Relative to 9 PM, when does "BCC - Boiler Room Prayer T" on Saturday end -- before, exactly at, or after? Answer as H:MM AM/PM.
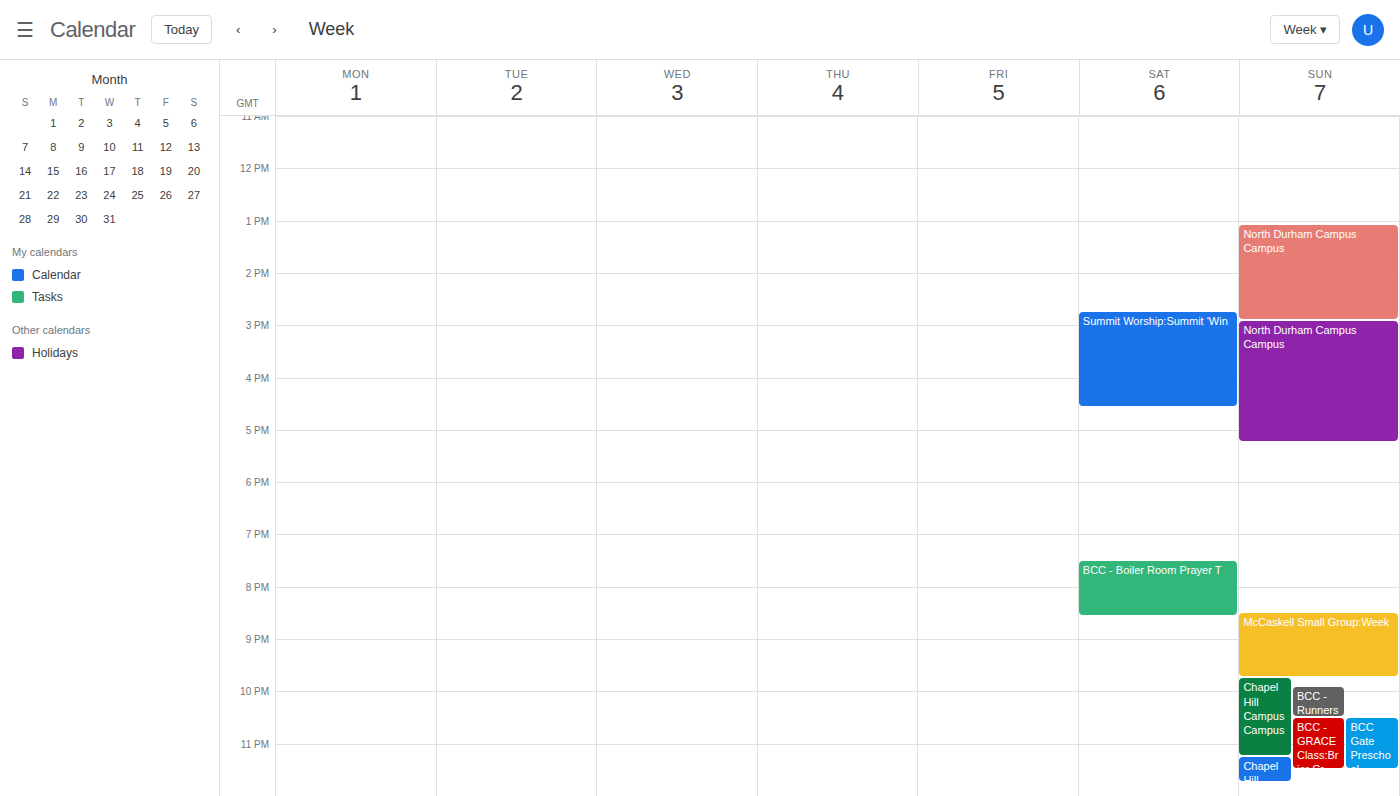
8:35 PM -- before 9 PM, 25 minutes above the 9 PM line.